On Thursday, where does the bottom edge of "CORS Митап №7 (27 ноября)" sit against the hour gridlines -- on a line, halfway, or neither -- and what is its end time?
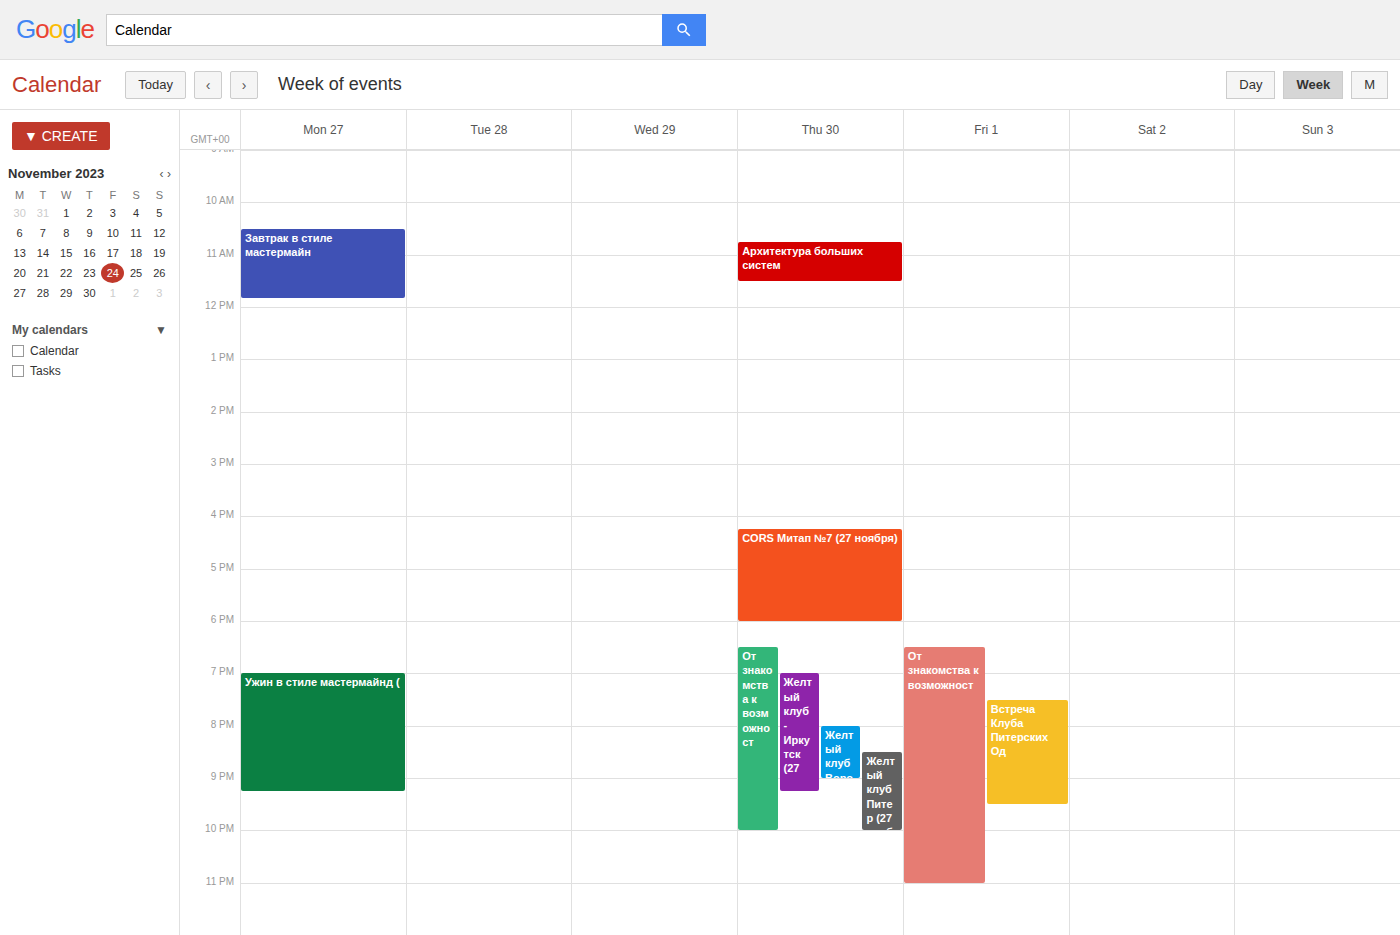
6:00 PM -- exactly on the 6 PM line.